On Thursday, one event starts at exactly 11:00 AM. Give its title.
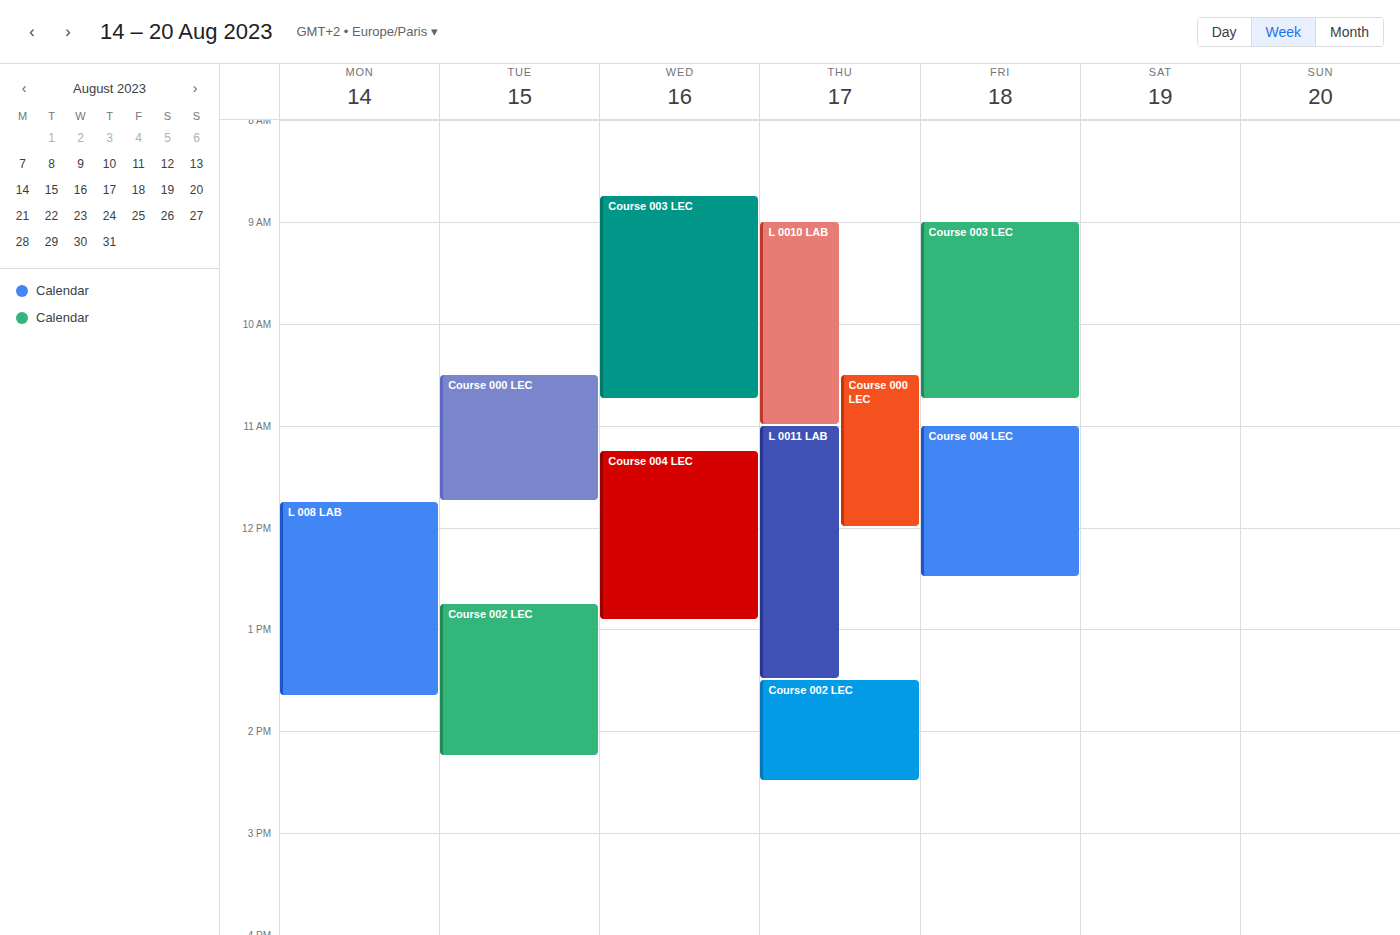
"L 0011 LAB"